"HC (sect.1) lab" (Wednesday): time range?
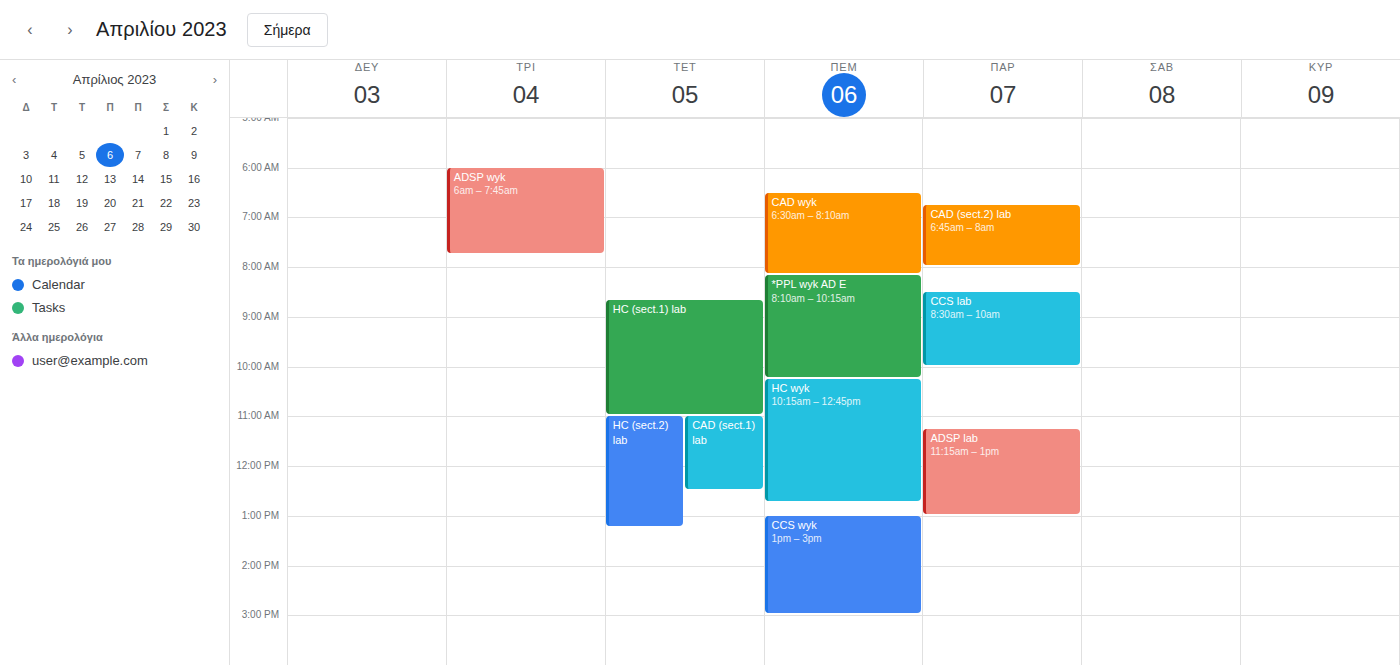
8:40 AM to 11:00 AM